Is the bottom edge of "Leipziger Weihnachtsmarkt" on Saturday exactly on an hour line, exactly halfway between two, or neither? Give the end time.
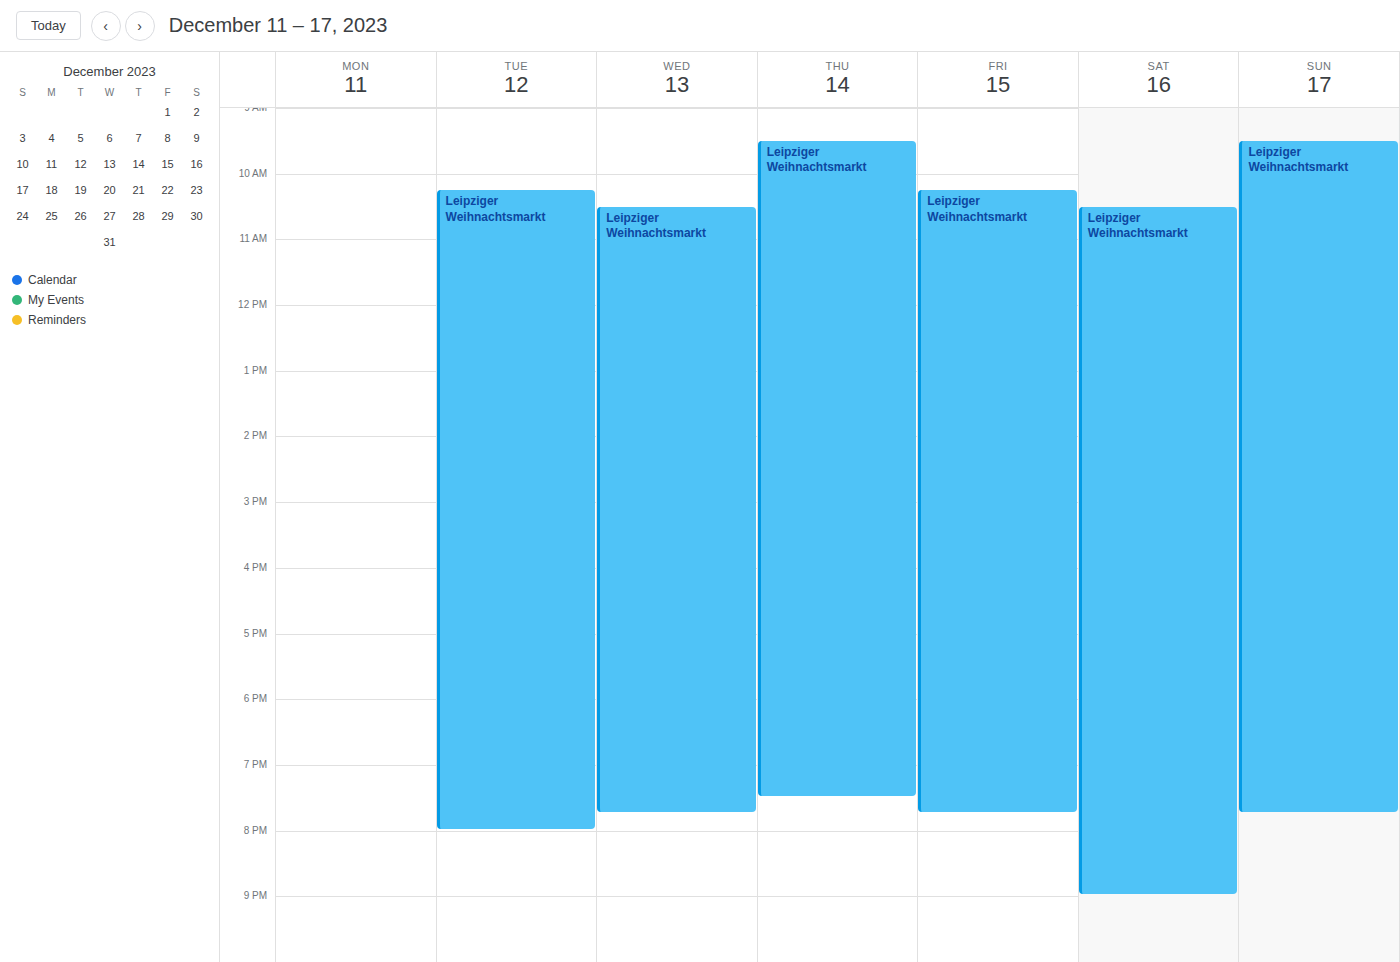
9:00 PM -- exactly on the 9 PM line.